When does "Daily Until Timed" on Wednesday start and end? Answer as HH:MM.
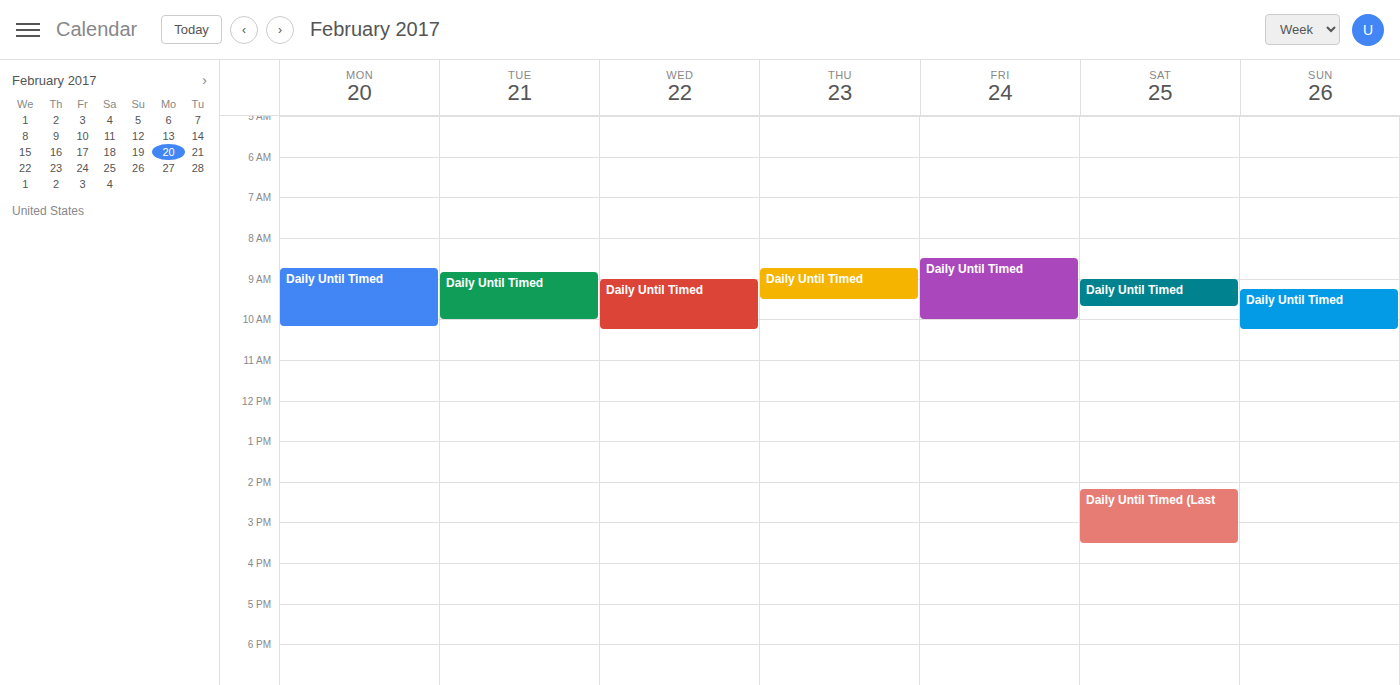
09:00 to 10:15